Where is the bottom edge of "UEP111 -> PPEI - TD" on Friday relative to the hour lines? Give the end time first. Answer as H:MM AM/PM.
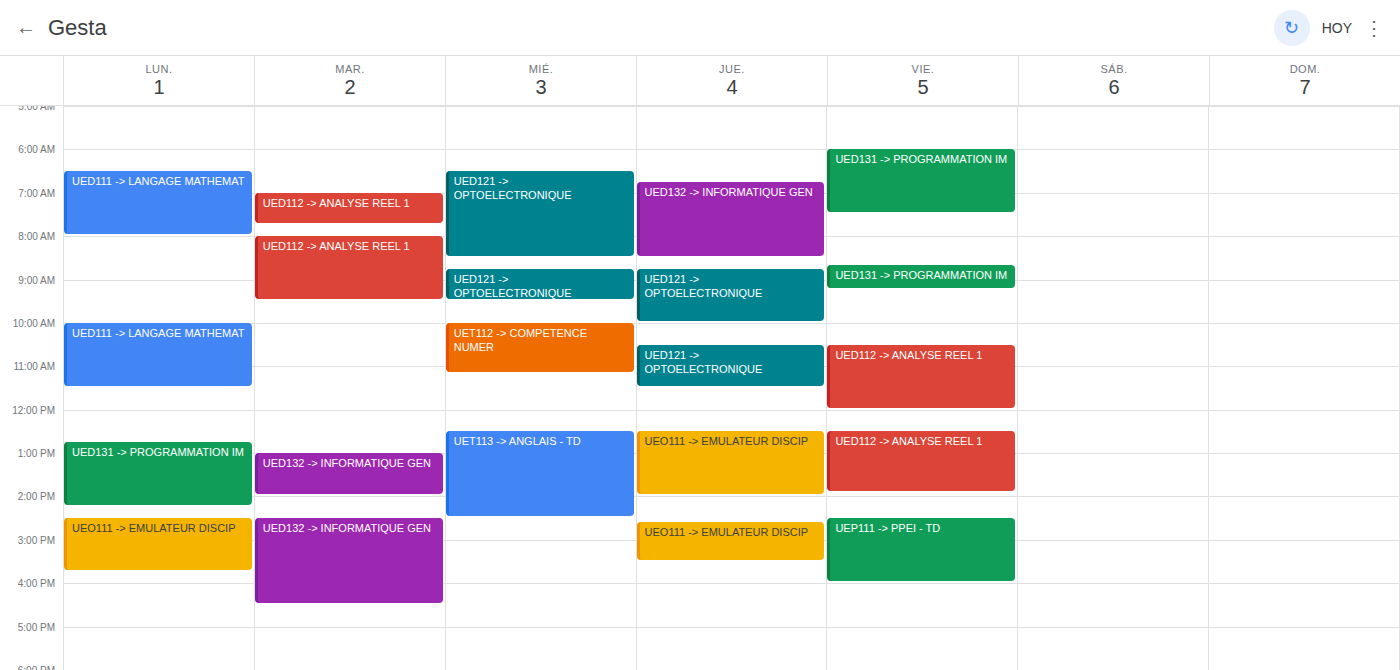
4:00 PM -- exactly on the 4 PM line.